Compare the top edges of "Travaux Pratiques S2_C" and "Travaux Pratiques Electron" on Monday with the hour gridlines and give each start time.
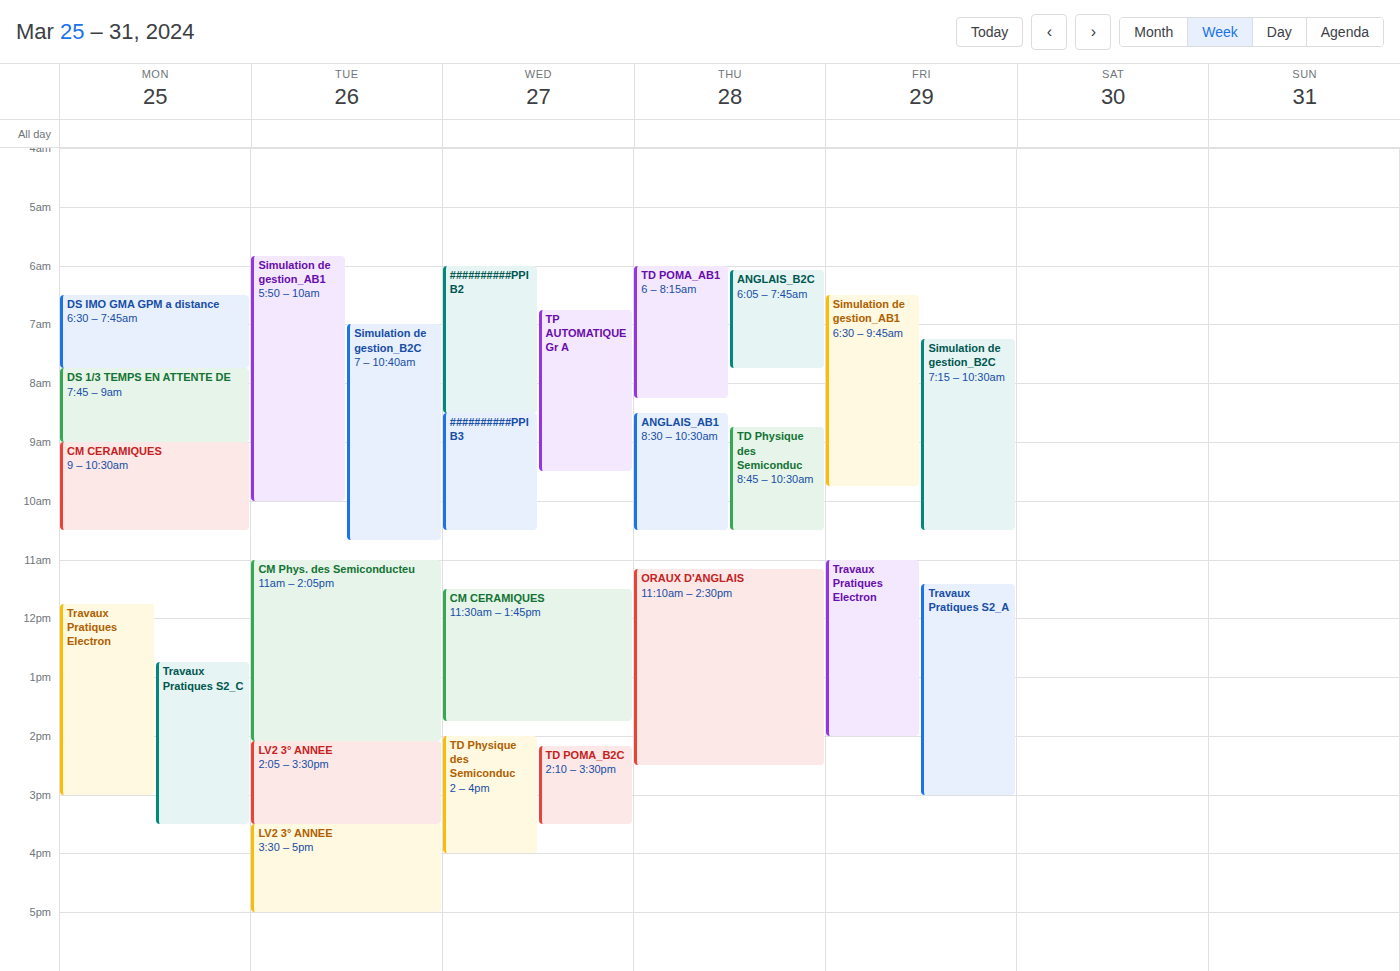
"Travaux Pratiques S2_C": 12:45 PM, neither: three quarters of the way from the 12 PM line to the 1 PM line. "Travaux Pratiques Electron": 11:45 AM, neither: three quarters of the way from the 11 AM line to the 12 PM line.